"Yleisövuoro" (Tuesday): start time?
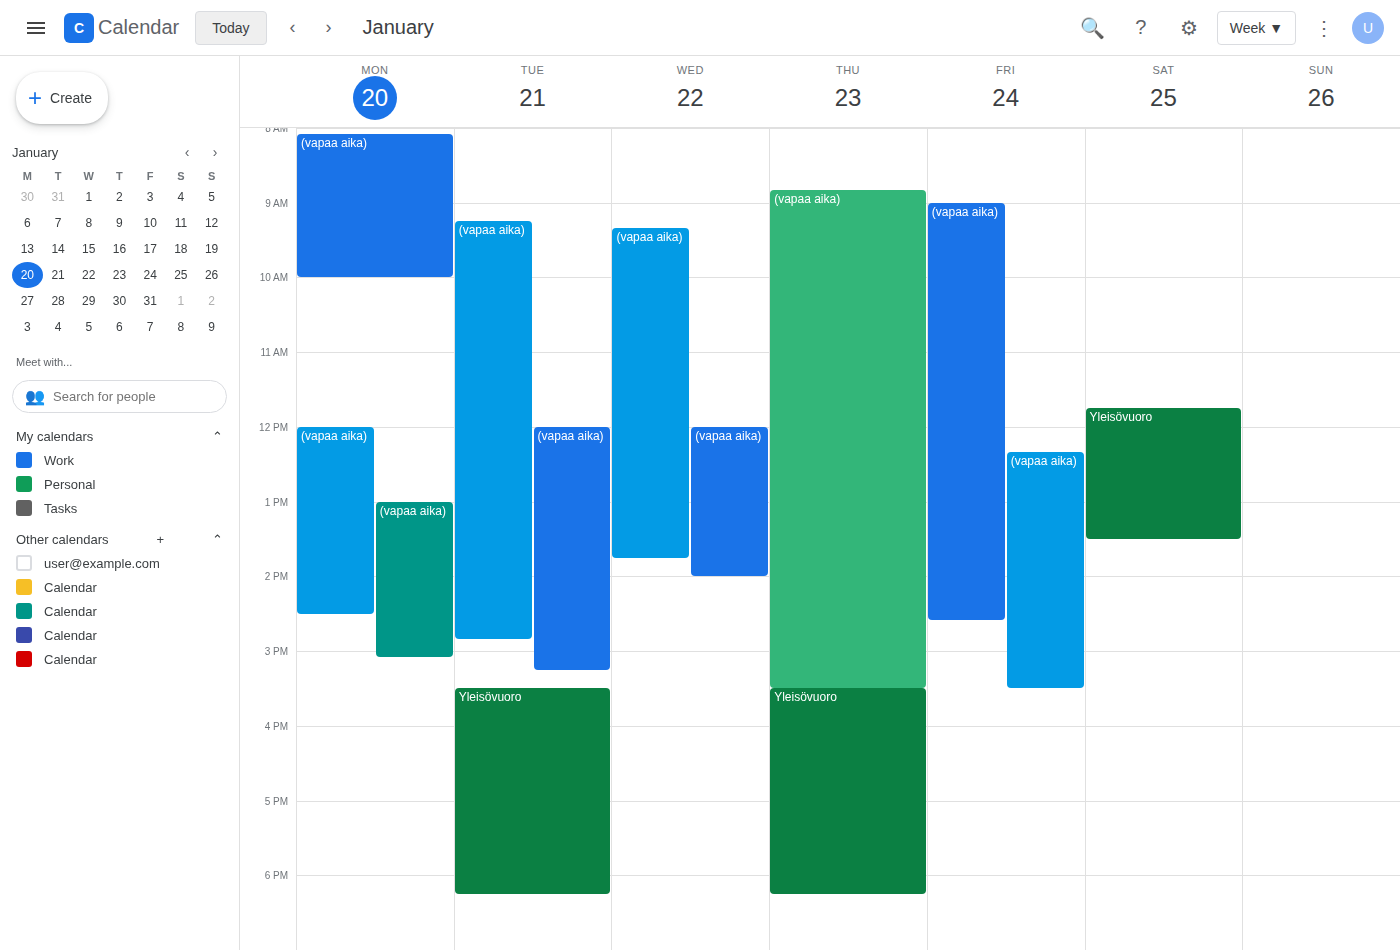
3:30 PM